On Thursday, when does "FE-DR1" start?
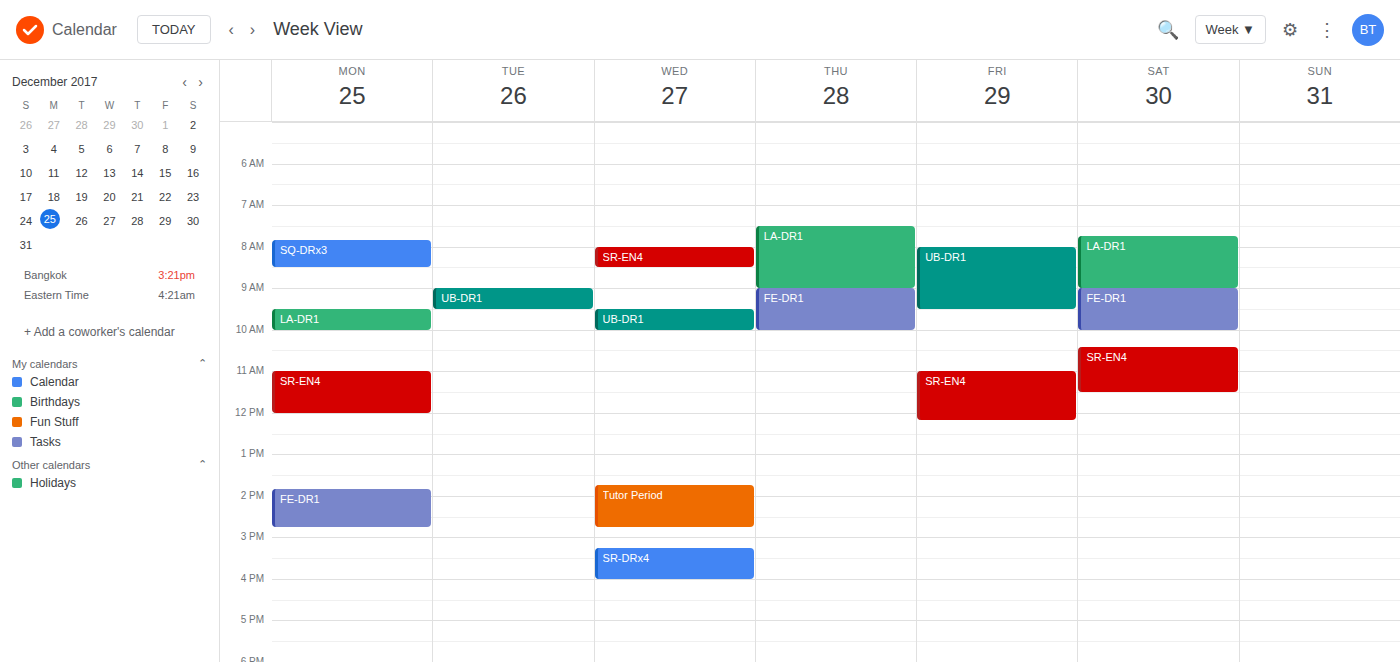
9:00 AM